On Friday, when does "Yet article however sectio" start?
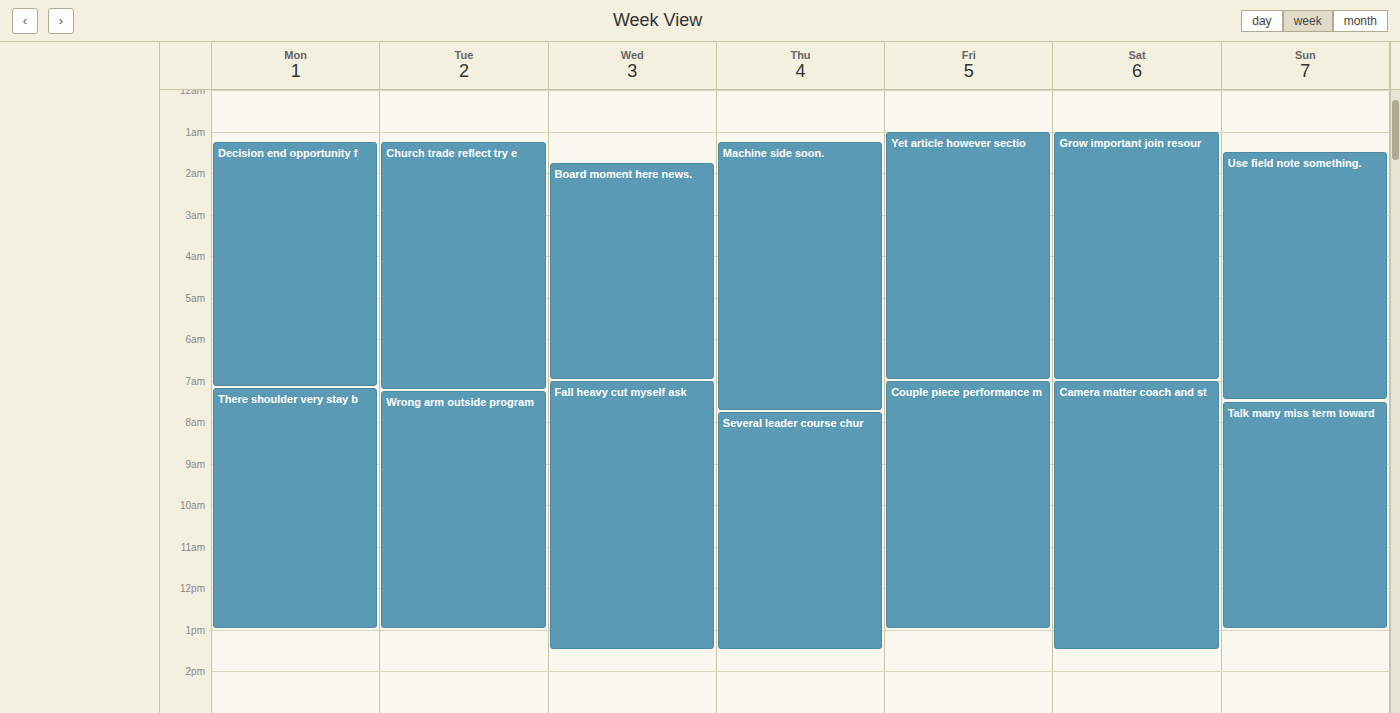
1:00 AM